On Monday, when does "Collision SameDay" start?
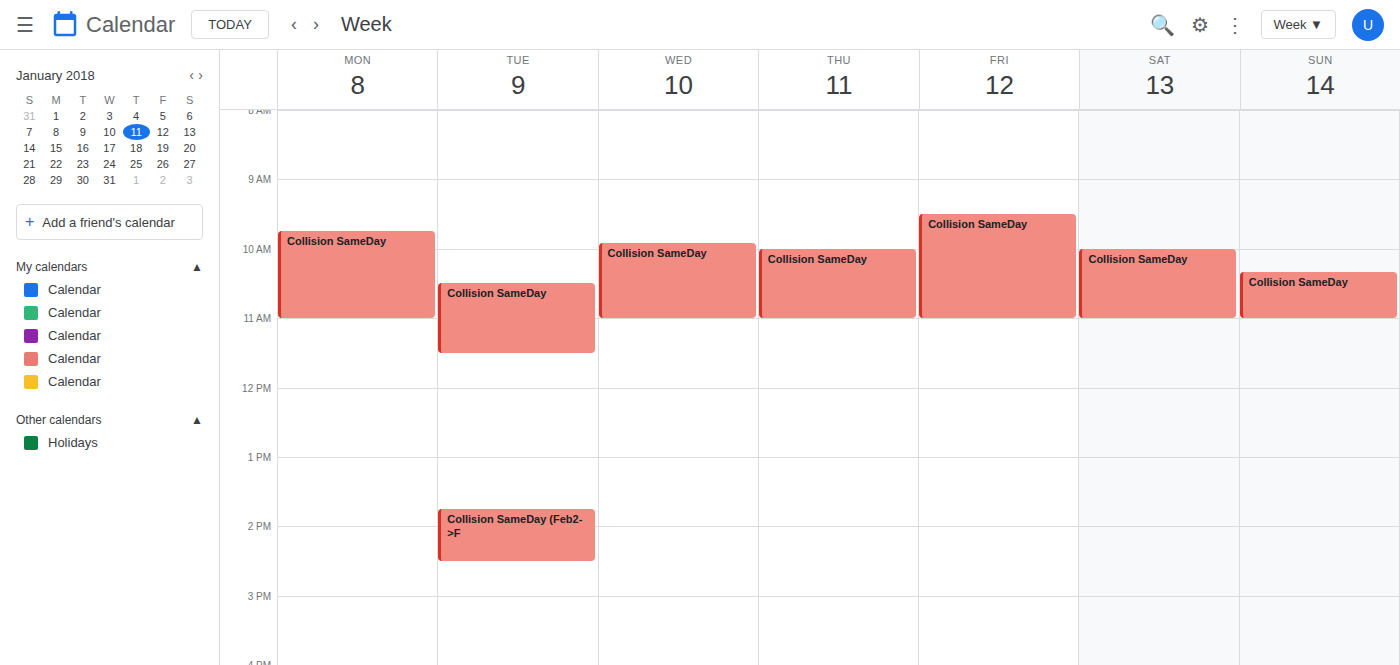
9:45 AM